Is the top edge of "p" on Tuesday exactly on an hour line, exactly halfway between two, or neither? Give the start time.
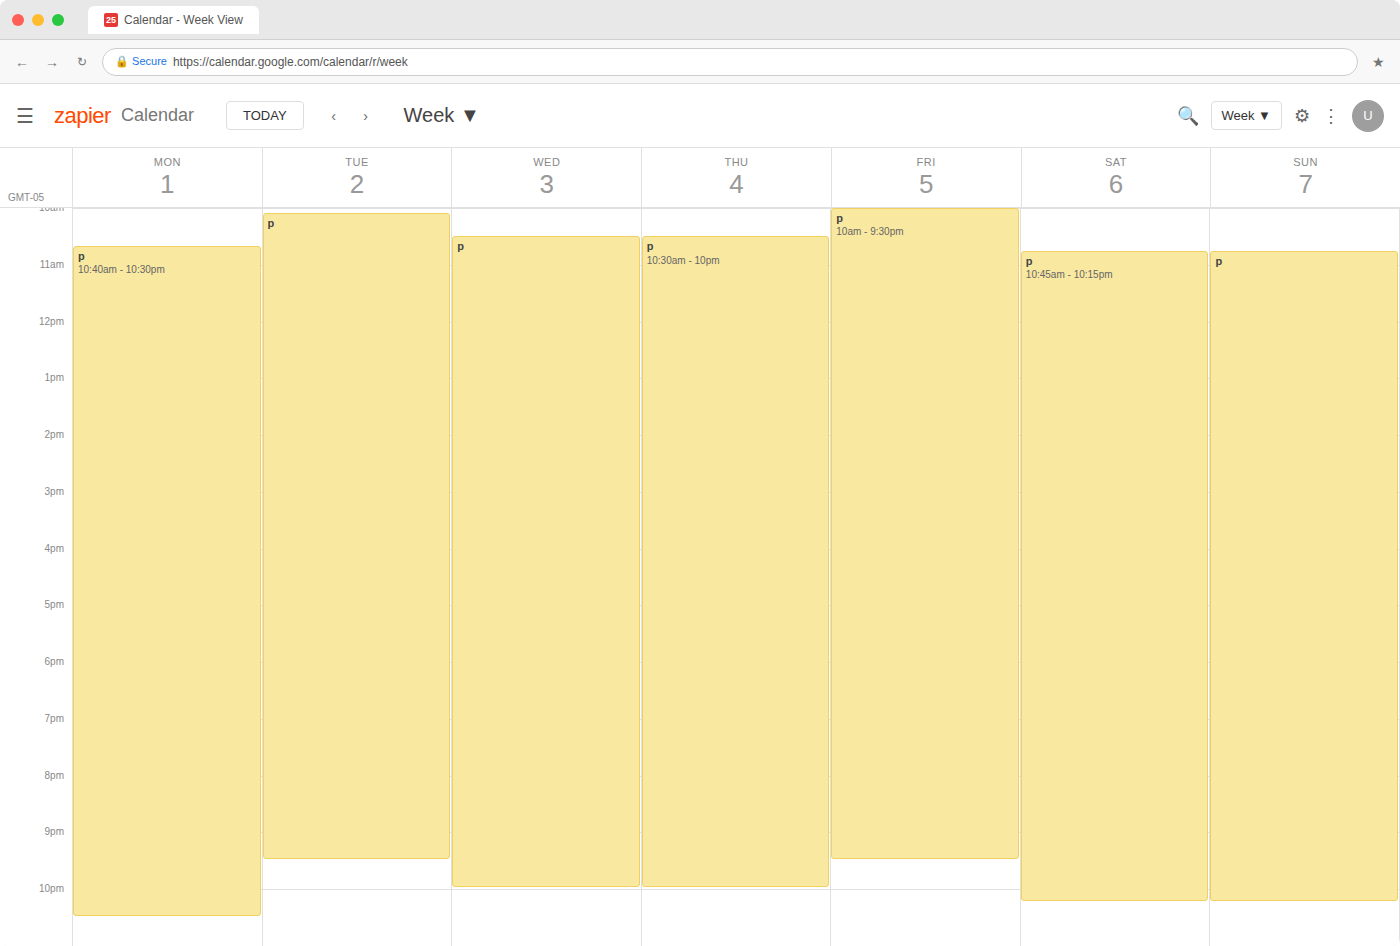
10:05 AM -- neither: 5 minutes below the 10 AM line and 55 minutes above the 11 AM line.